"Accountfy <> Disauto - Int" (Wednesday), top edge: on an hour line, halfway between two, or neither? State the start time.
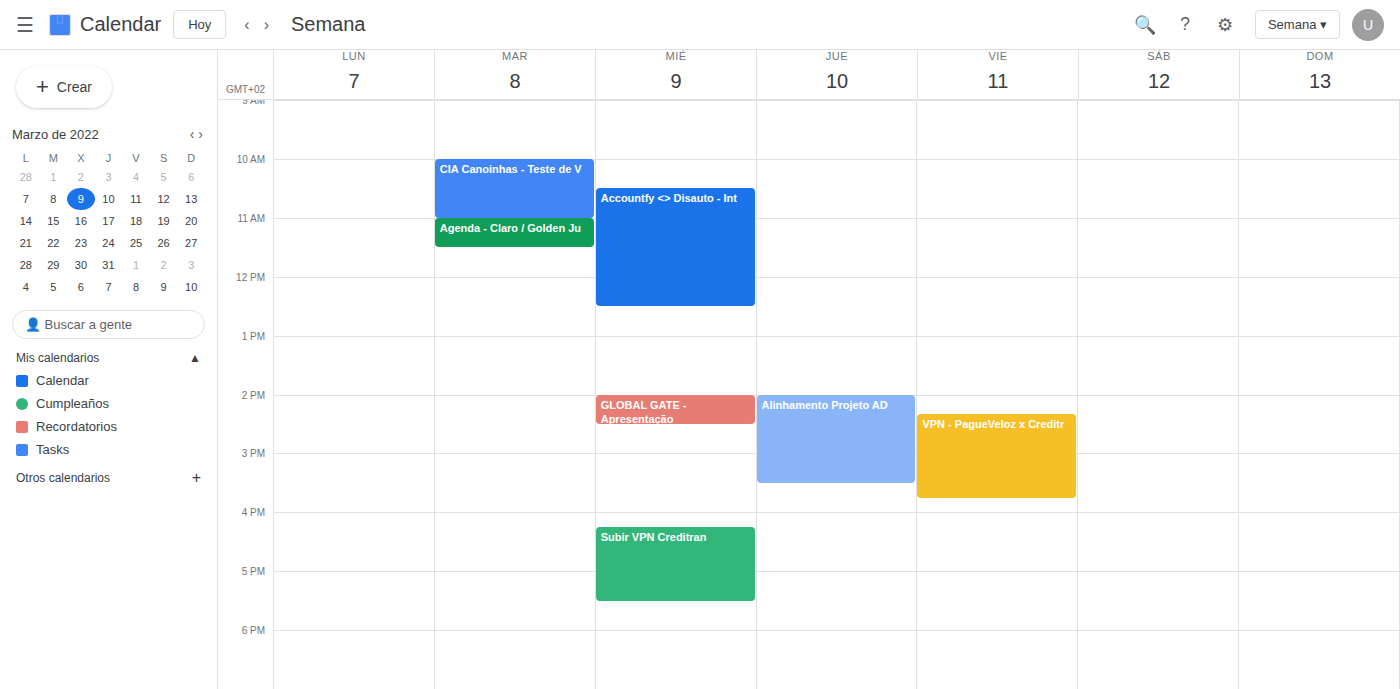
10:30 AM -- halfway between the 10 AM and 11 AM lines.